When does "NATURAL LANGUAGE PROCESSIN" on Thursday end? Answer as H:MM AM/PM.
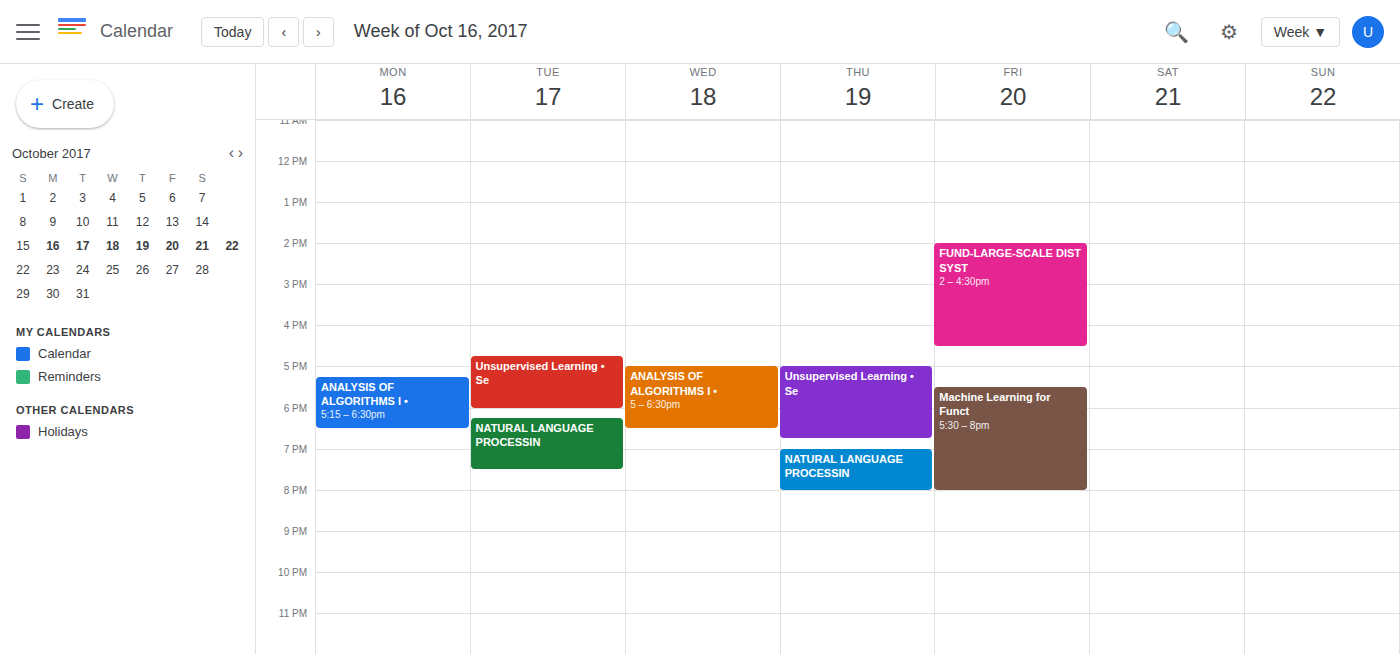
8:00 PM